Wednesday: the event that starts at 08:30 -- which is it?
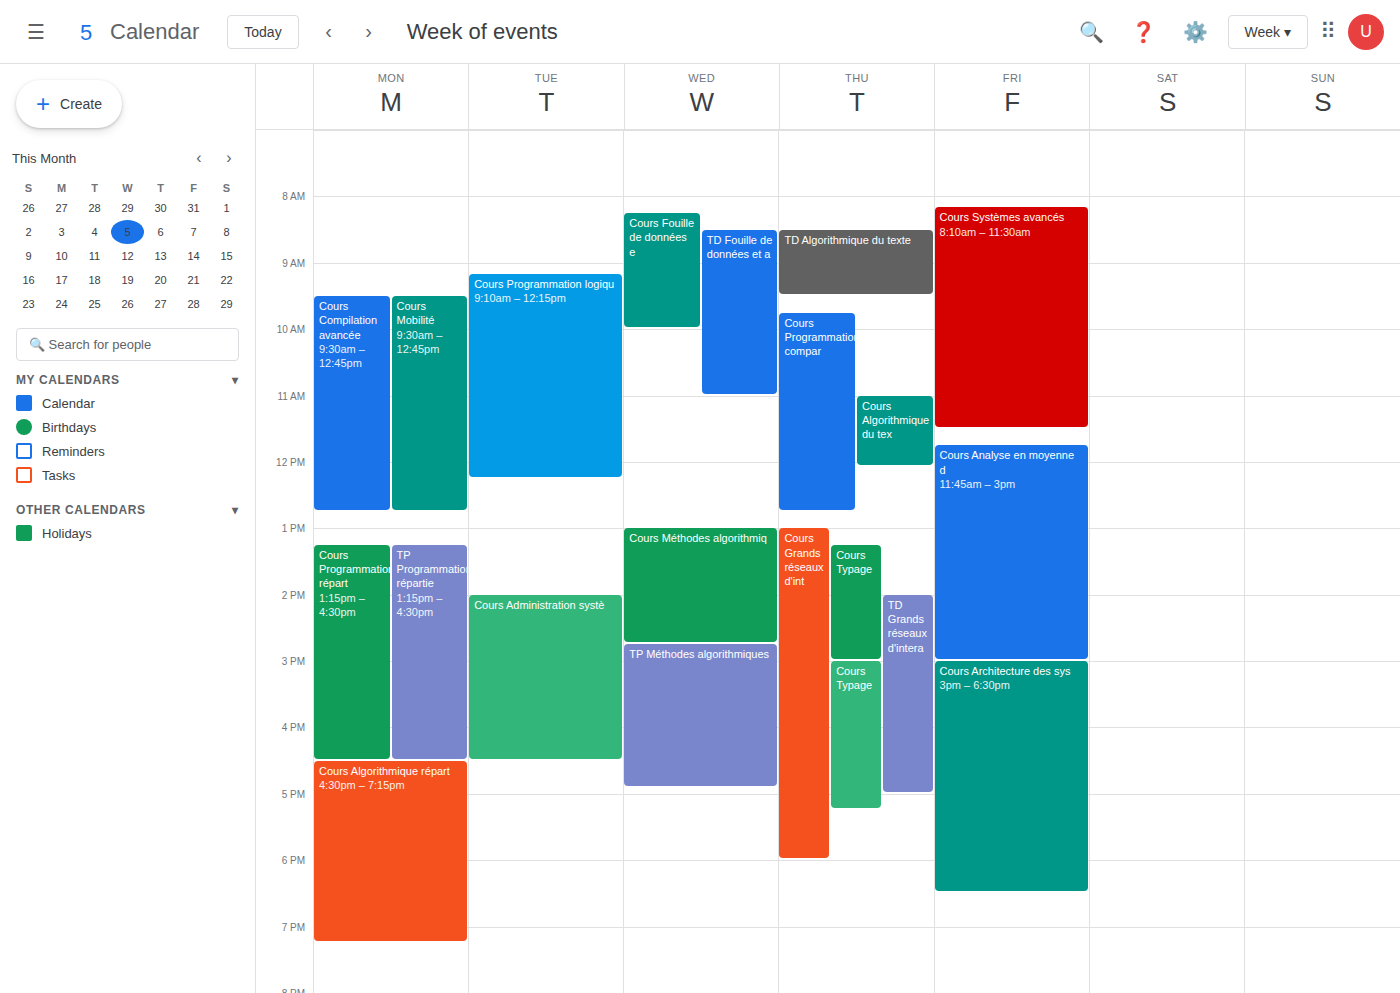
"TD Fouille de données et a"